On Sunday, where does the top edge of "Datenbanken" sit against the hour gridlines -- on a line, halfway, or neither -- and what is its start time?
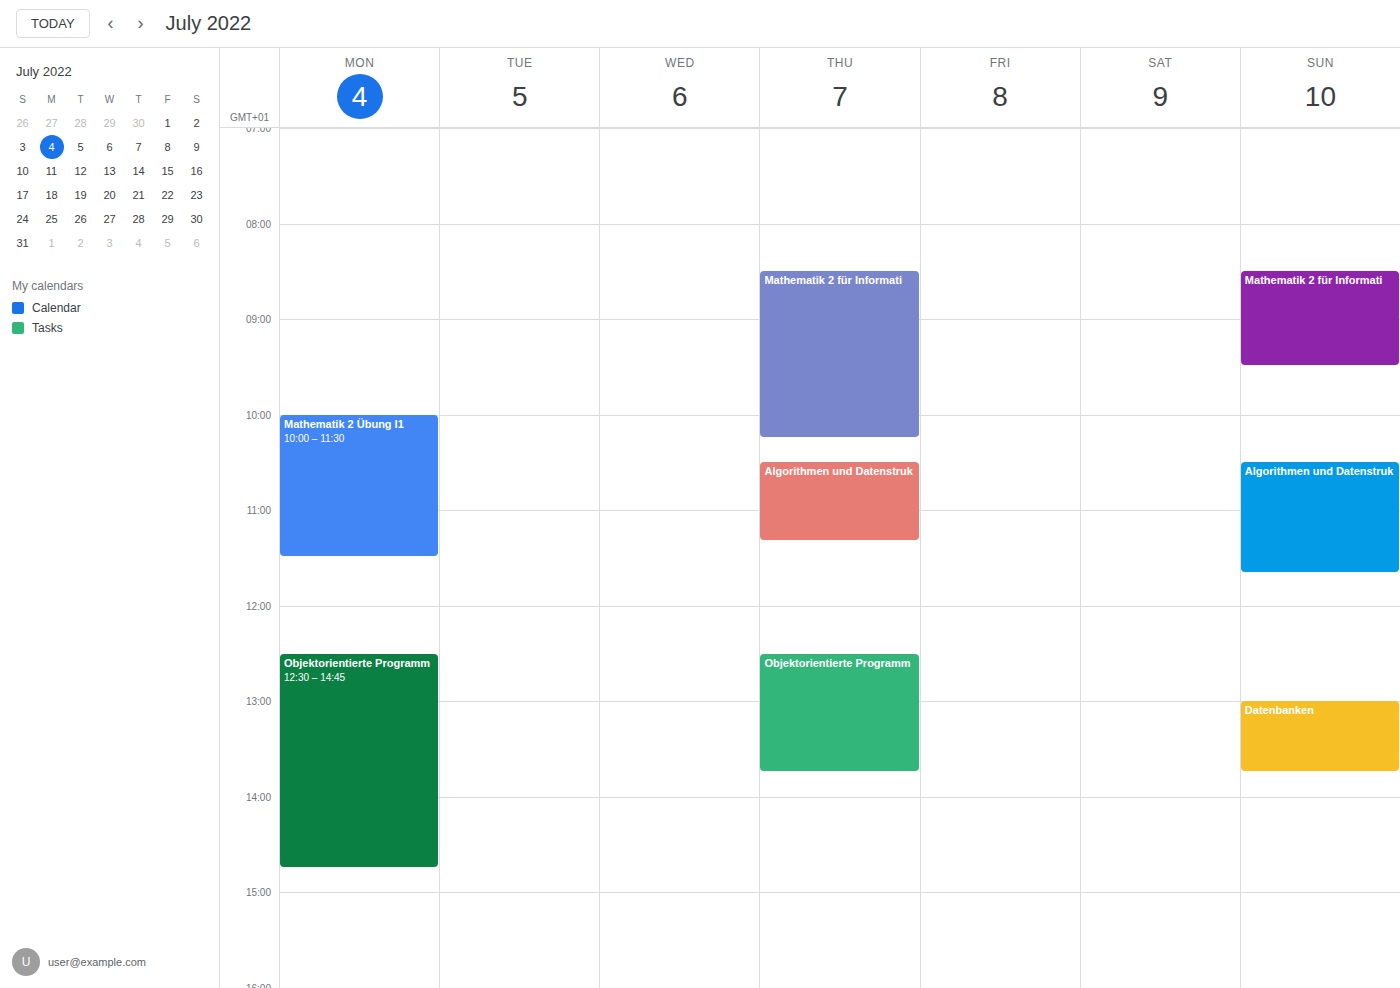
13:00 -- exactly on the 13:00 line.